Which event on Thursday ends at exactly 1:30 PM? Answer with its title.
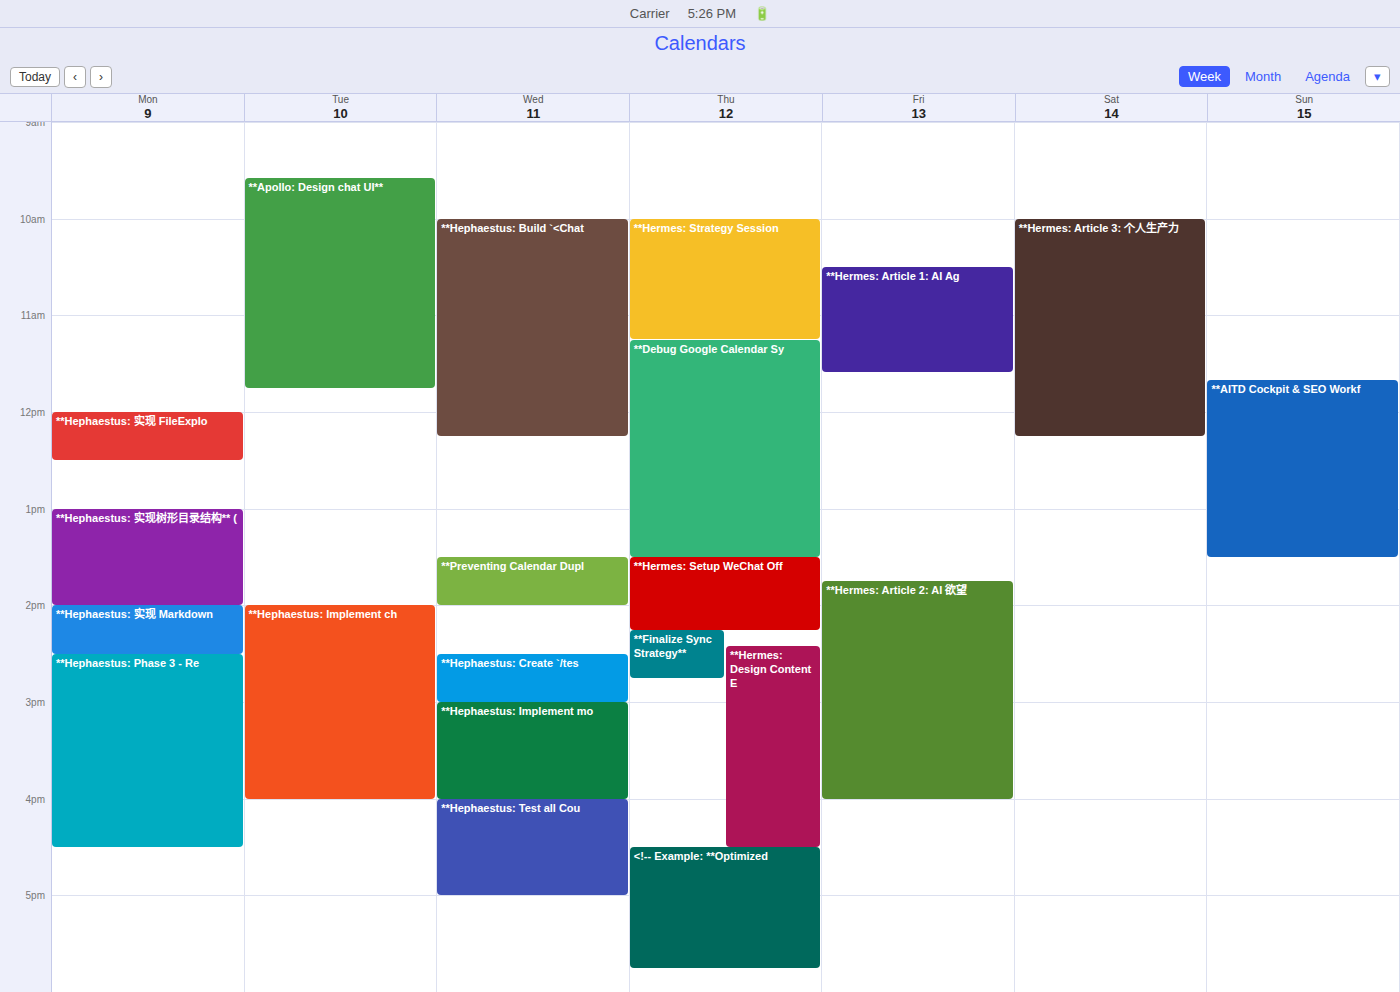
"**Debug Google Calendar Sy"